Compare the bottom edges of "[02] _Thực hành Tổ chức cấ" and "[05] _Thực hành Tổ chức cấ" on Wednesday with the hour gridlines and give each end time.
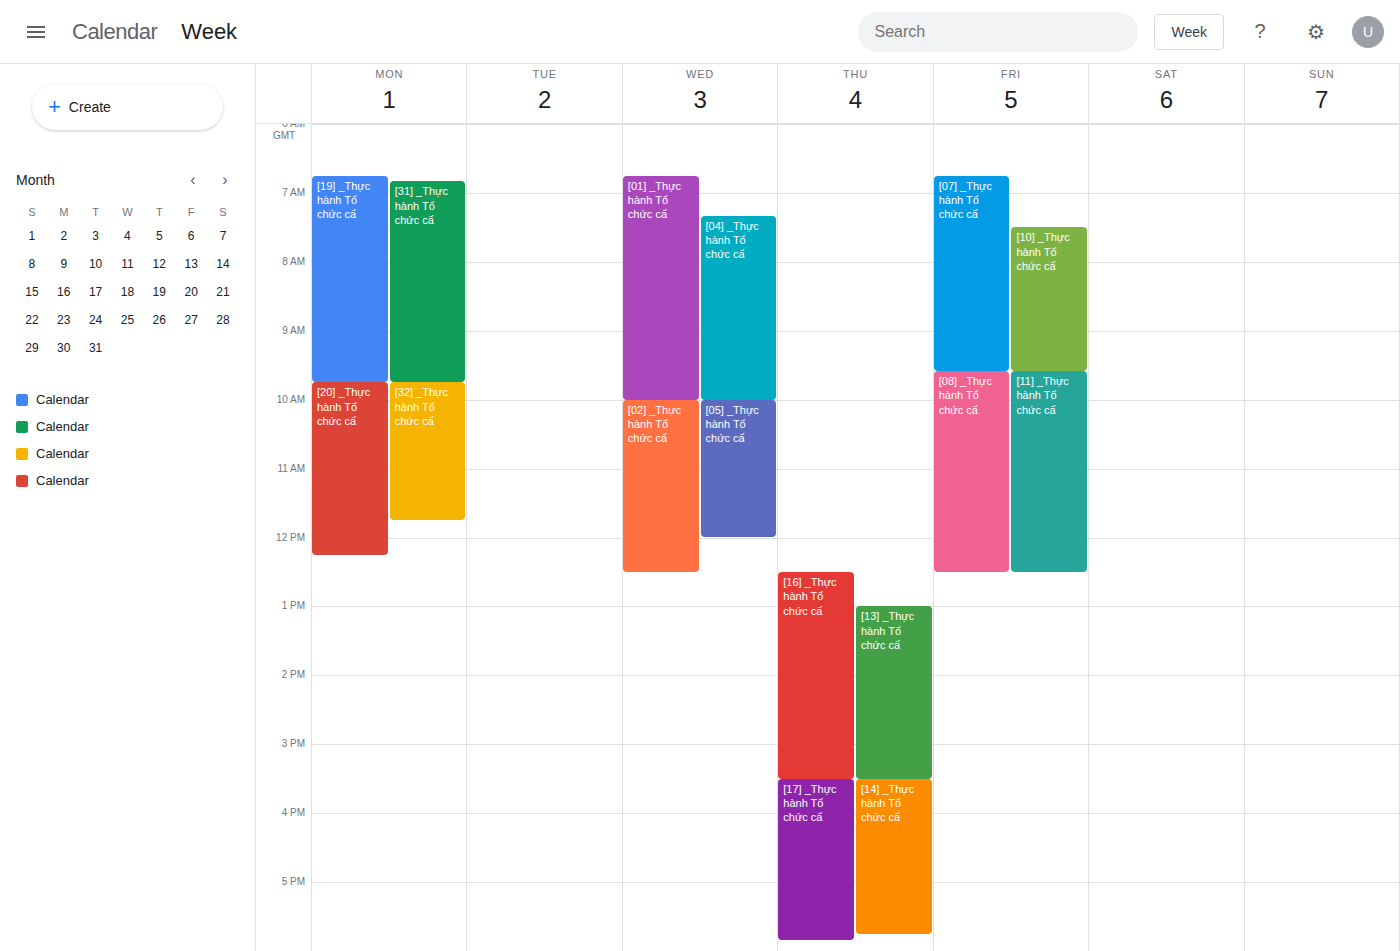
"[02] _Thực hành Tổ chức cấ": 12:30 PM, halfway between the 12 PM and 1 PM lines. "[05] _Thực hành Tổ chức cấ": 12:00 PM, exactly on the 12 PM line.